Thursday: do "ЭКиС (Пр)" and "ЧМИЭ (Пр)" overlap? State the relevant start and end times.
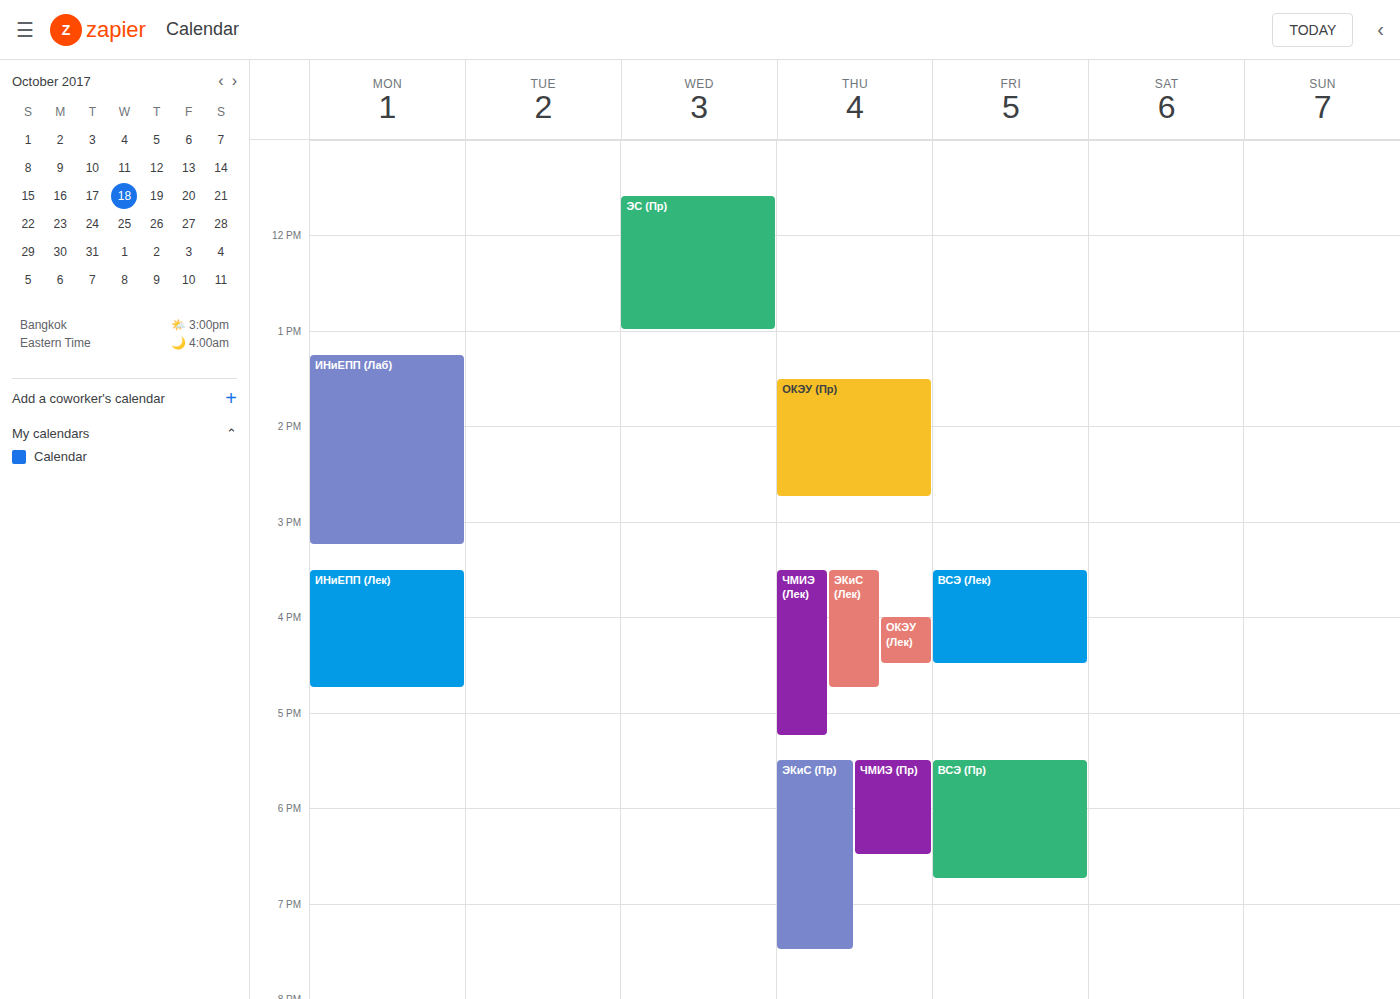
"ЧМИЭ (Пр)" runs 5:30 PM to 6:30 PM, inside "ЭКиС (Пр)" -- they overlap.